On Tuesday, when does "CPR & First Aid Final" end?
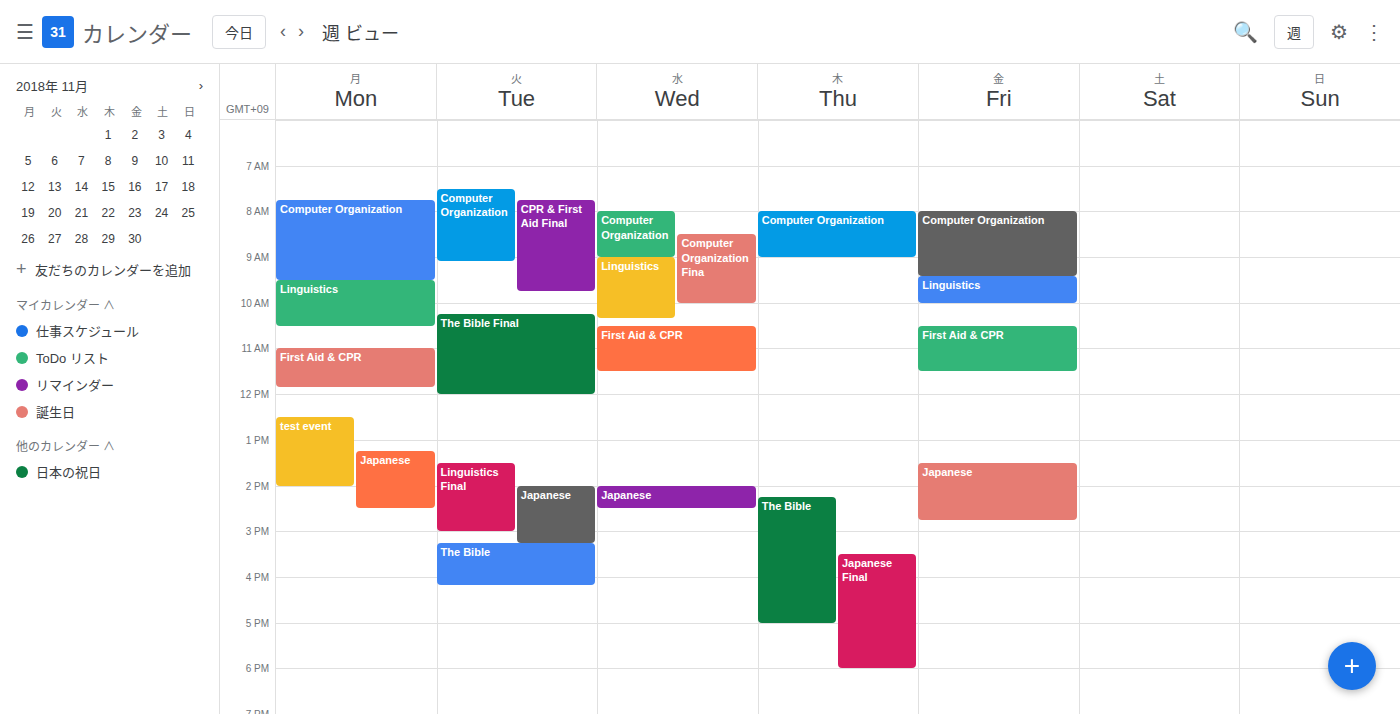
9:45 AM